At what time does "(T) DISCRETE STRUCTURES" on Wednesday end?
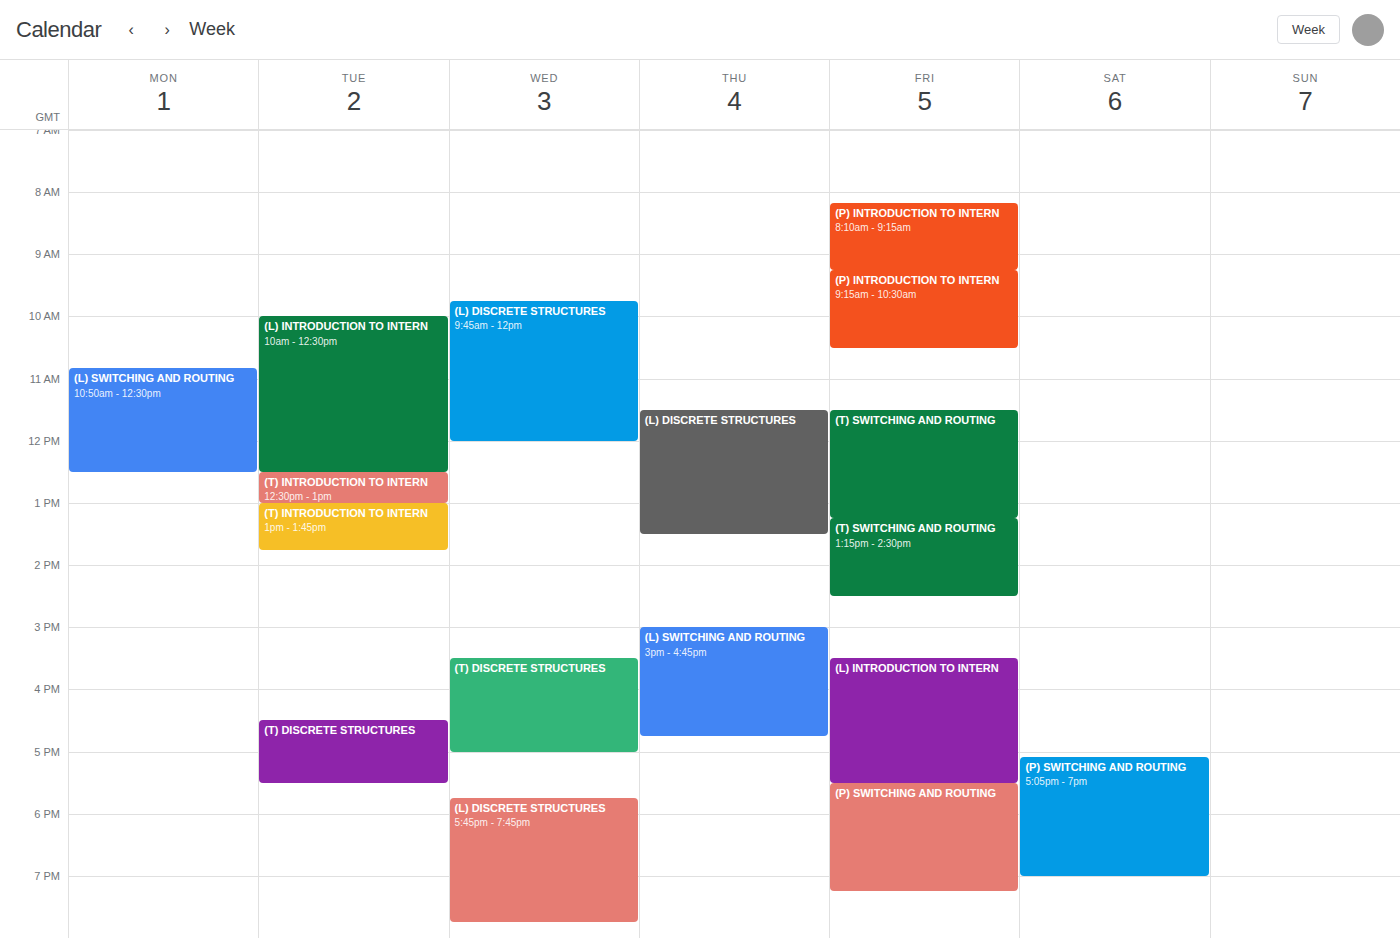
5:00 PM